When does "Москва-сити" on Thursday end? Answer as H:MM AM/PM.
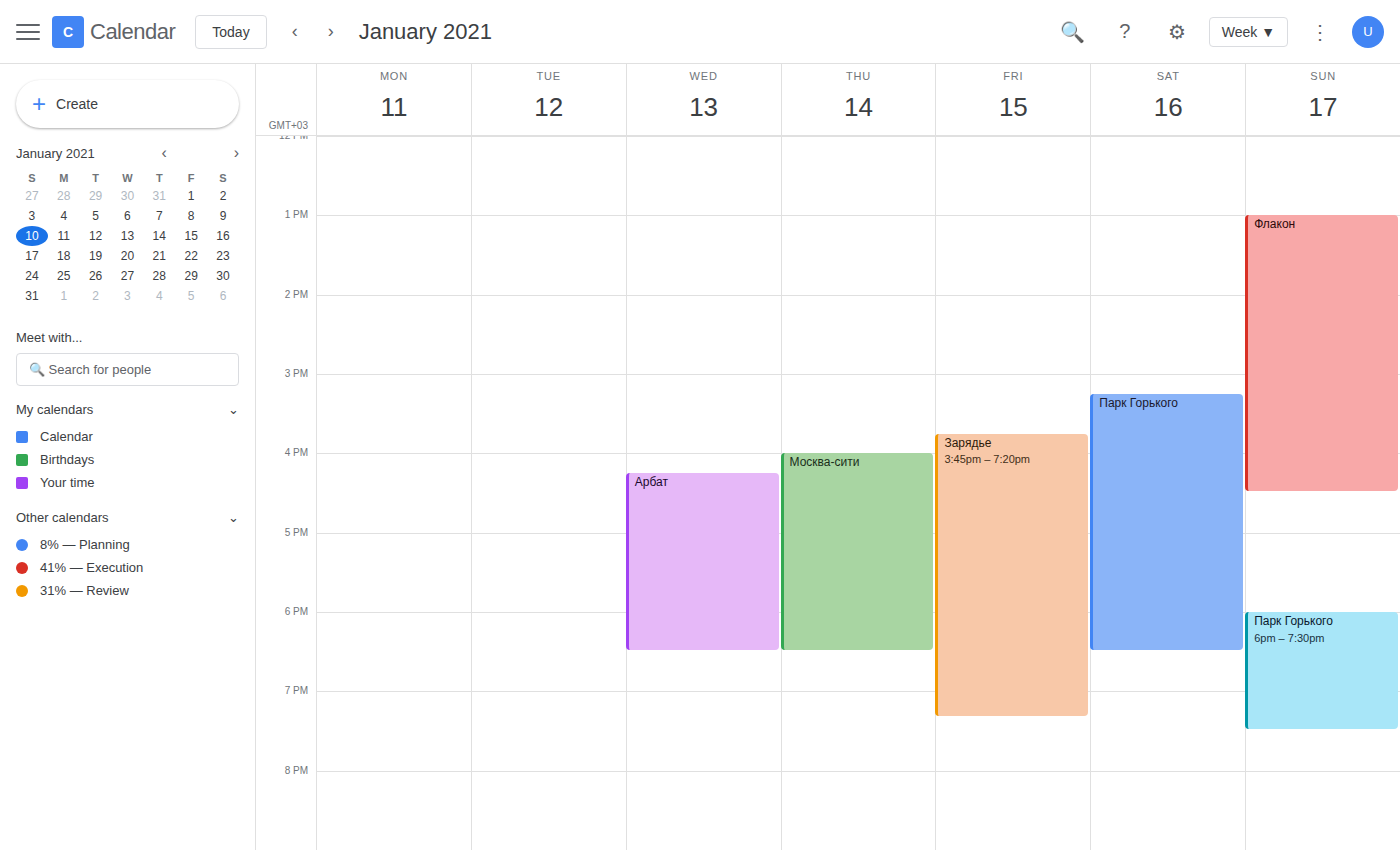
6:30 PM